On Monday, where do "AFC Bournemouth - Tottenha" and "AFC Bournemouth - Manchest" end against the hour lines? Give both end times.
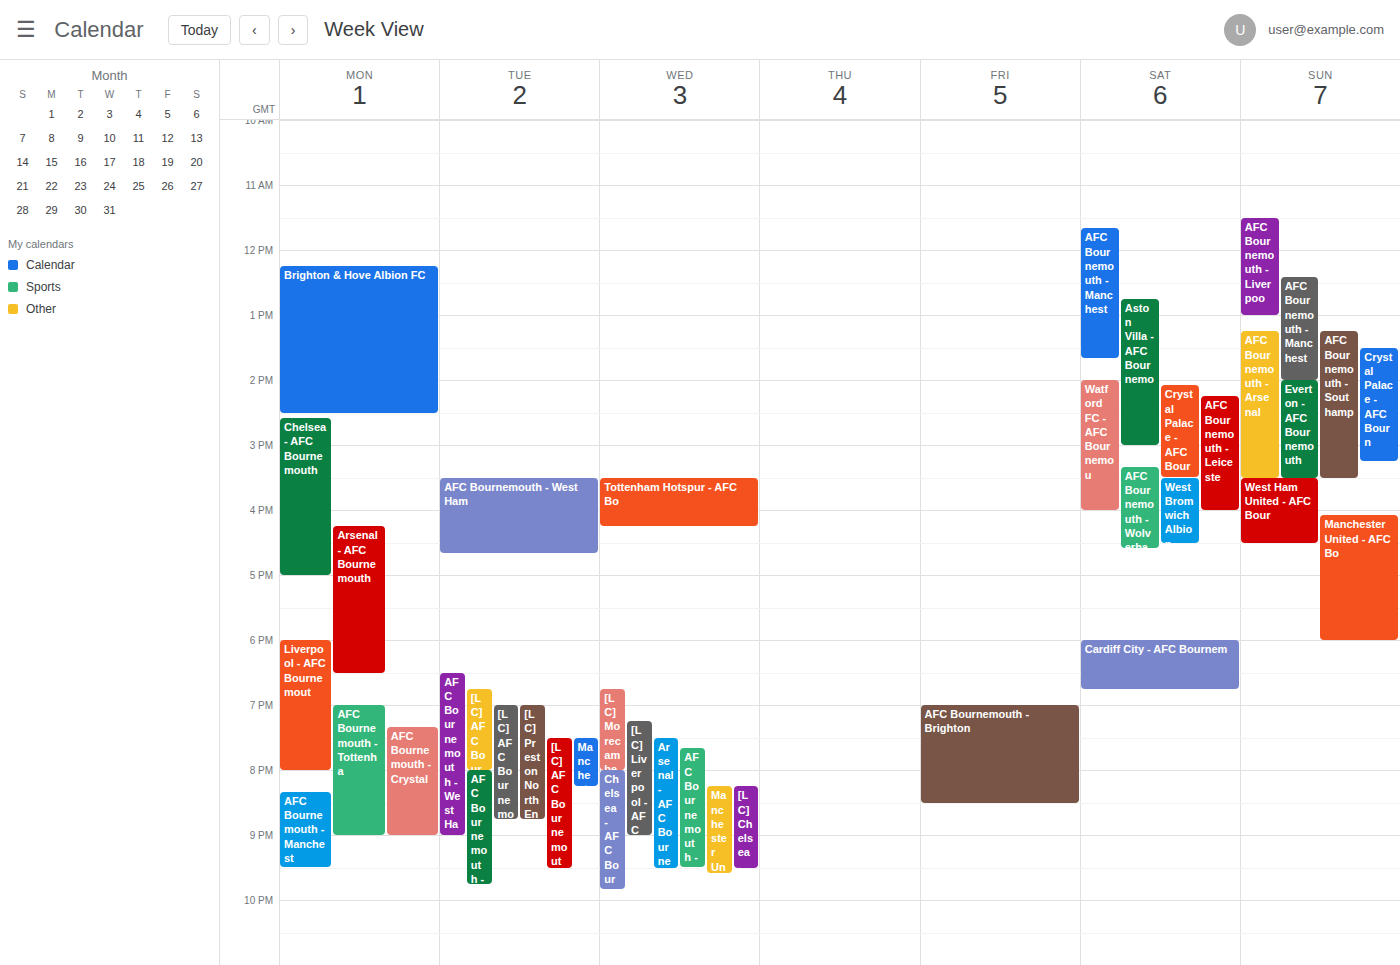
"AFC Bournemouth - Tottenha": 9:00 PM, exactly on the 9 PM line. "AFC Bournemouth - Manchest": 9:30 PM, halfway between the 9 PM and 10 PM lines.